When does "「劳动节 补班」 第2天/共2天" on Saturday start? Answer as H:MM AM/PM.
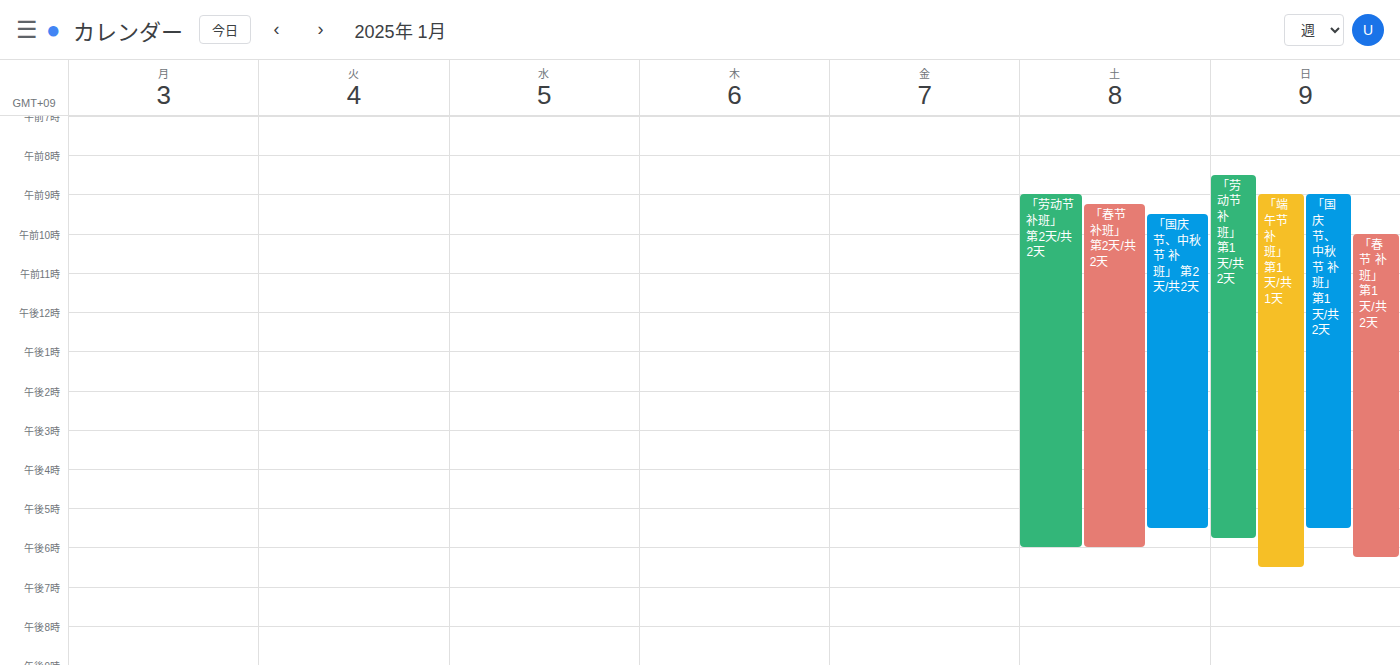
9:00 AM